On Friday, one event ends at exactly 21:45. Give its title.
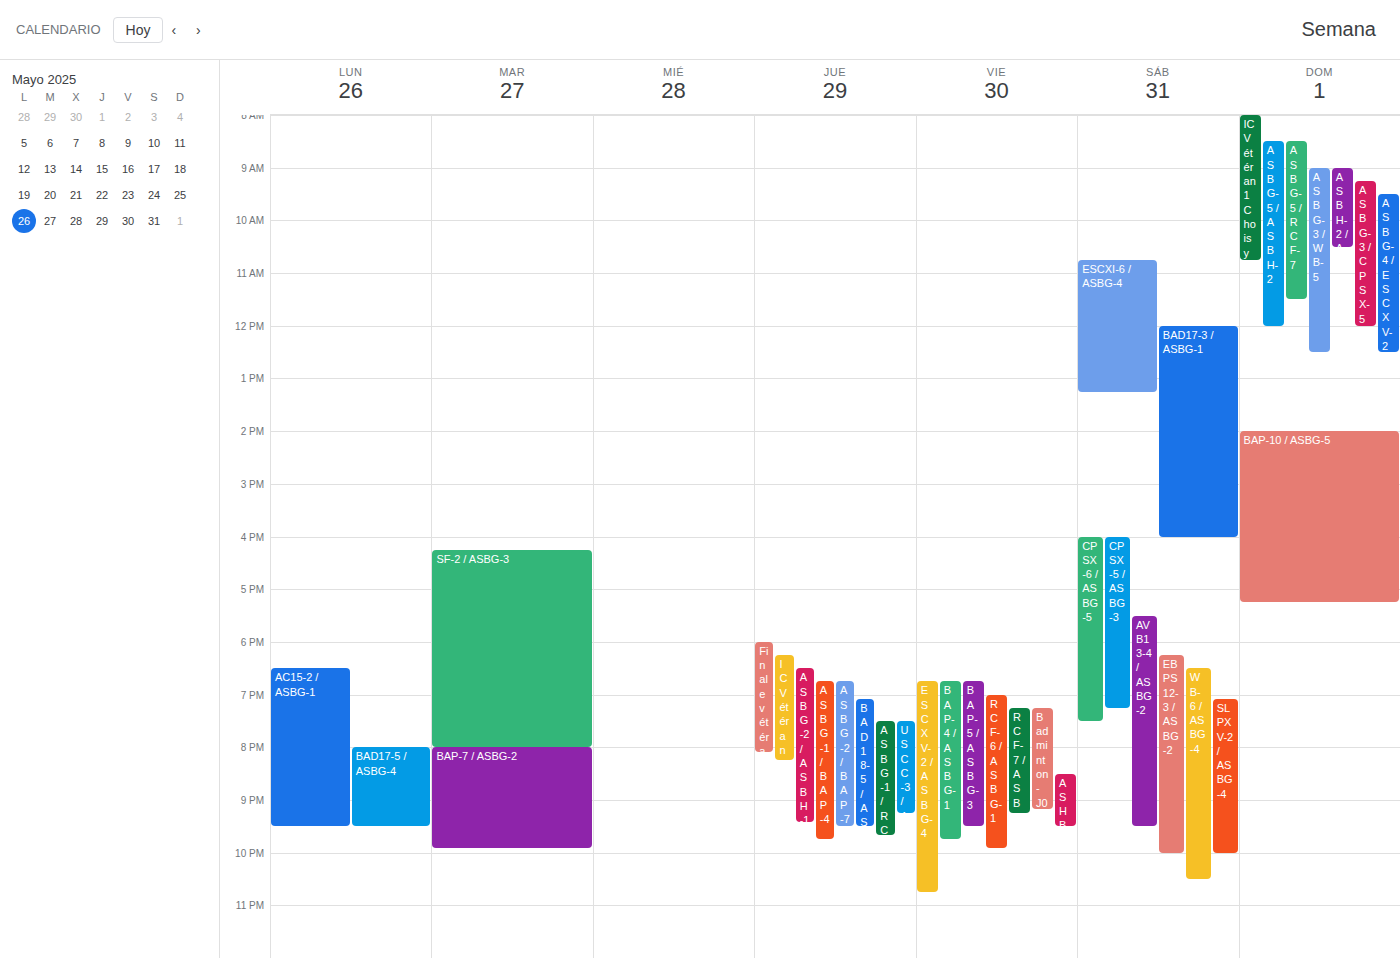
"BAP-4 / ASBG-1"